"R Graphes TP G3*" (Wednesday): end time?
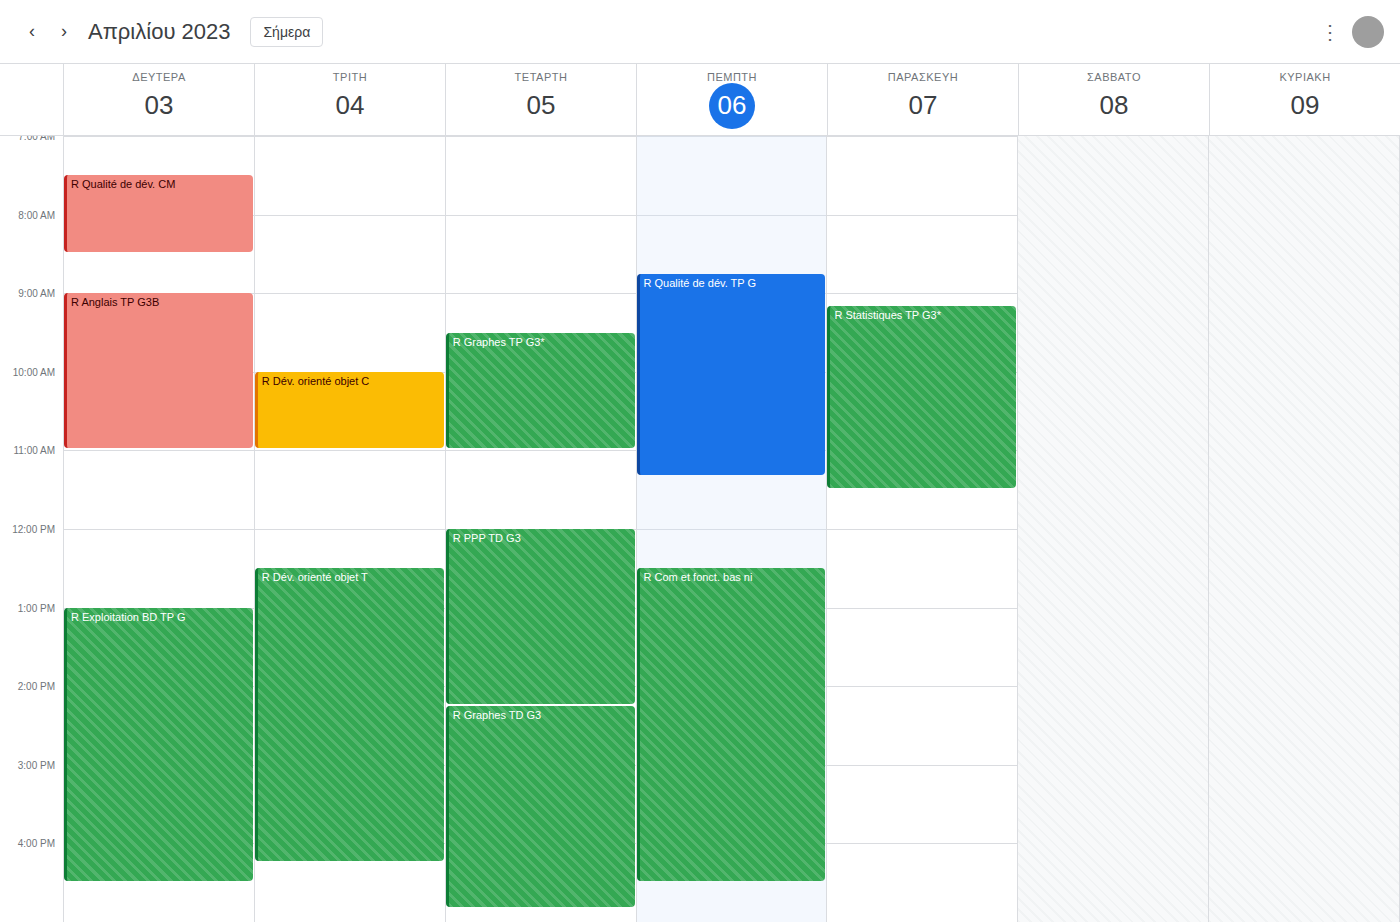
11:00